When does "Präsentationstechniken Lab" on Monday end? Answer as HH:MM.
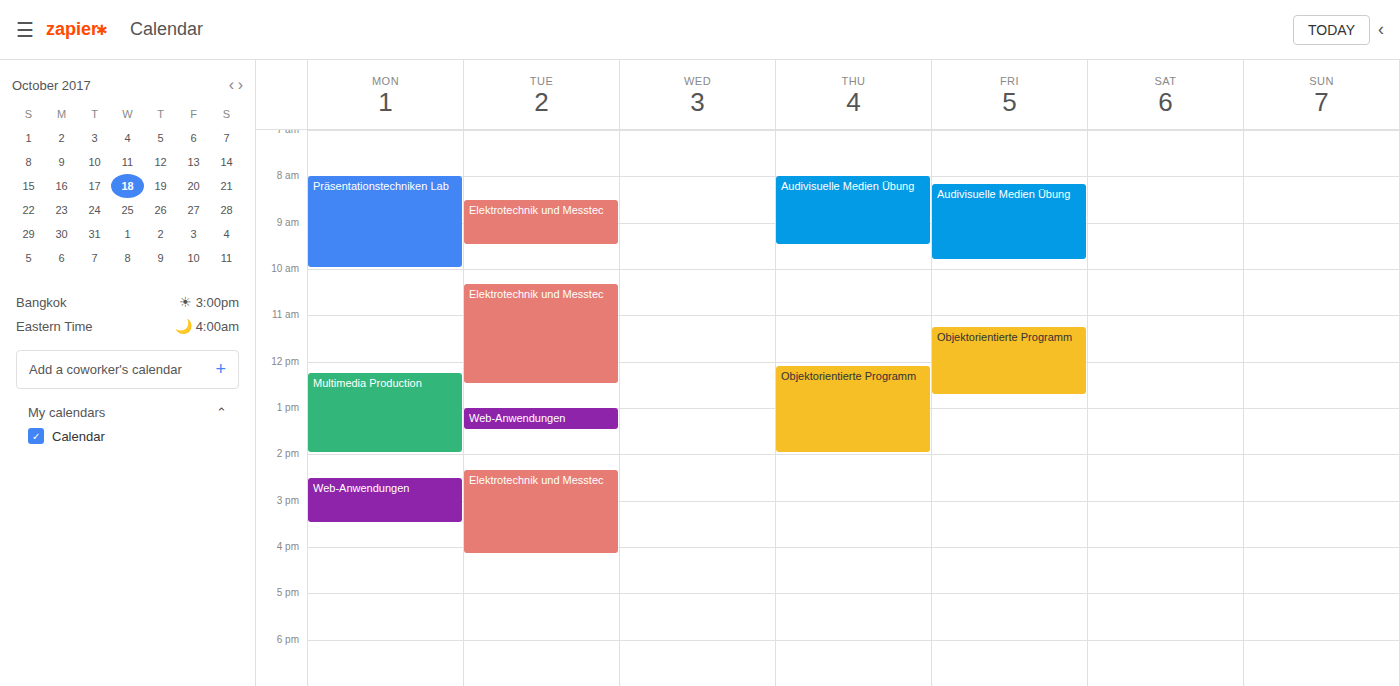
10:00